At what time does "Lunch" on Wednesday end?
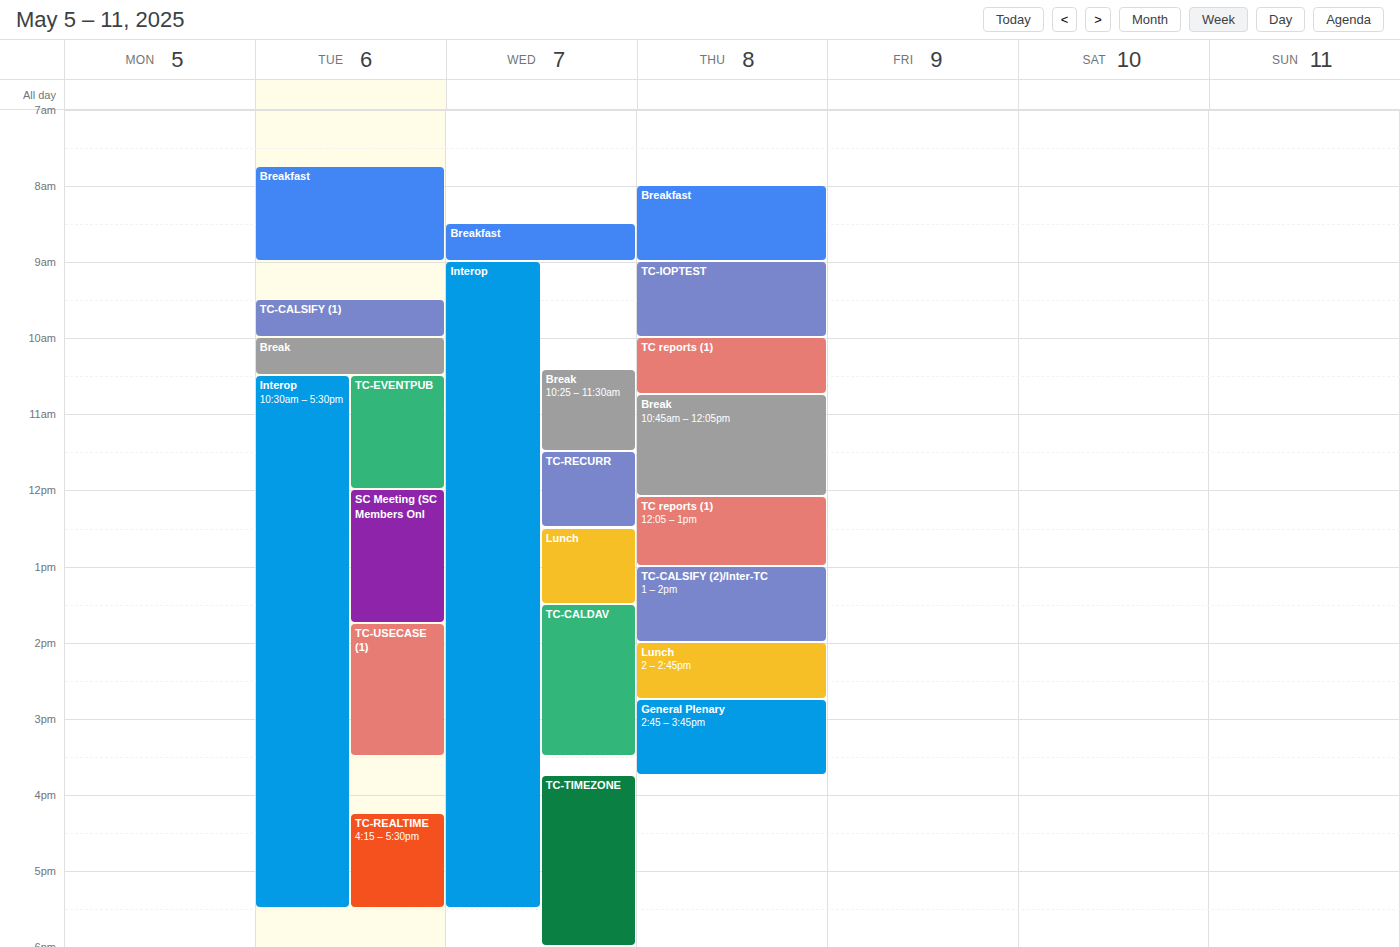
1:30 PM